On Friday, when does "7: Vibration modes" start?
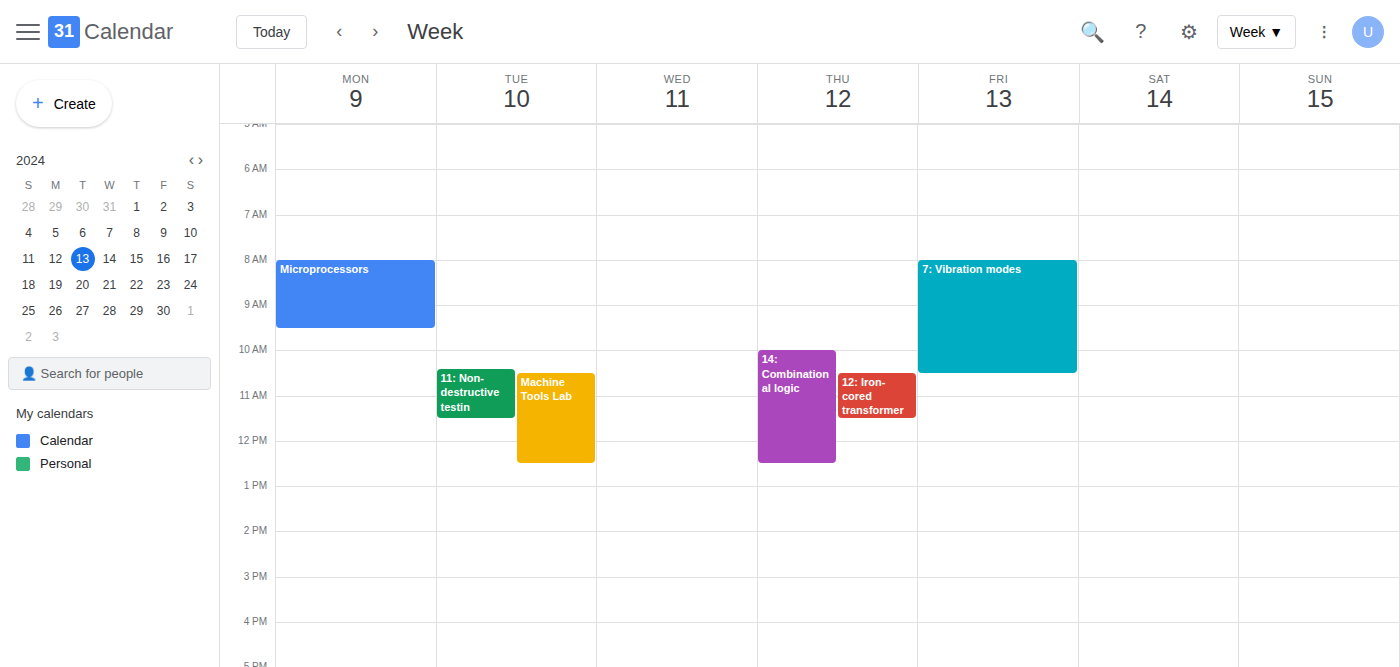
08:00